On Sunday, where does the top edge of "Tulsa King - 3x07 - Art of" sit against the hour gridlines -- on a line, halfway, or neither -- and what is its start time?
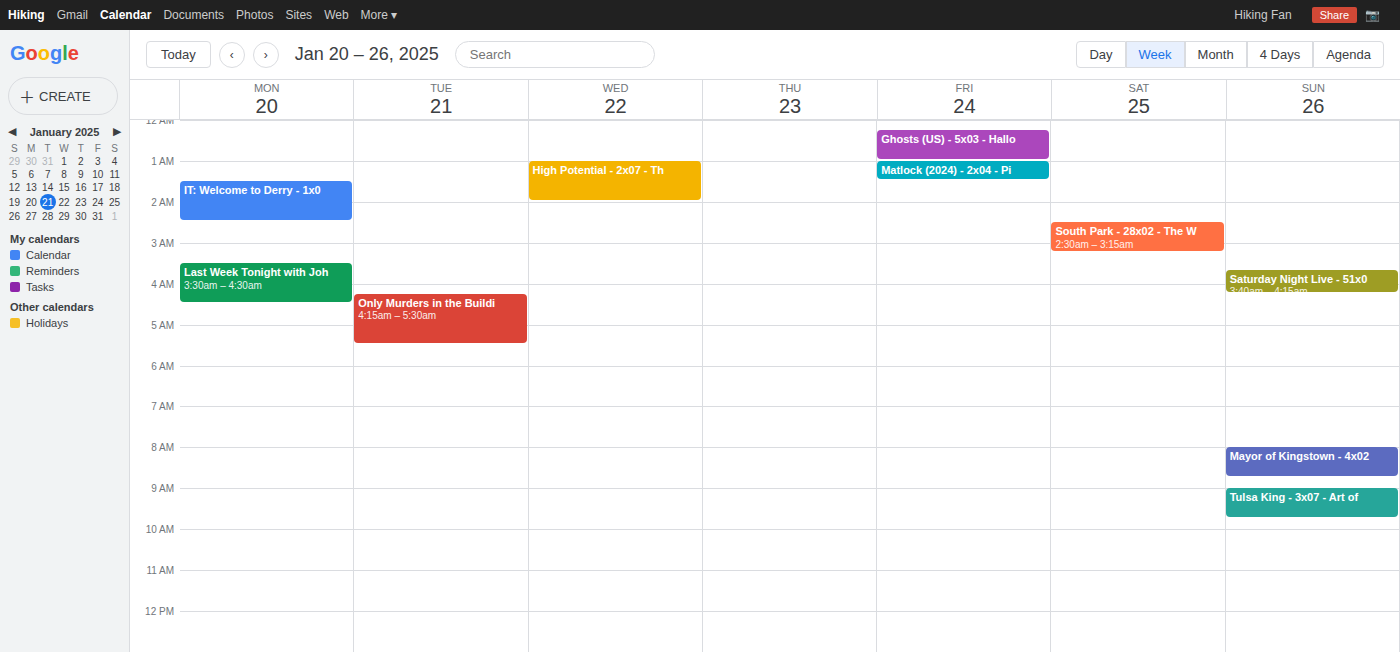
9:00 AM -- exactly on the 9 AM line.